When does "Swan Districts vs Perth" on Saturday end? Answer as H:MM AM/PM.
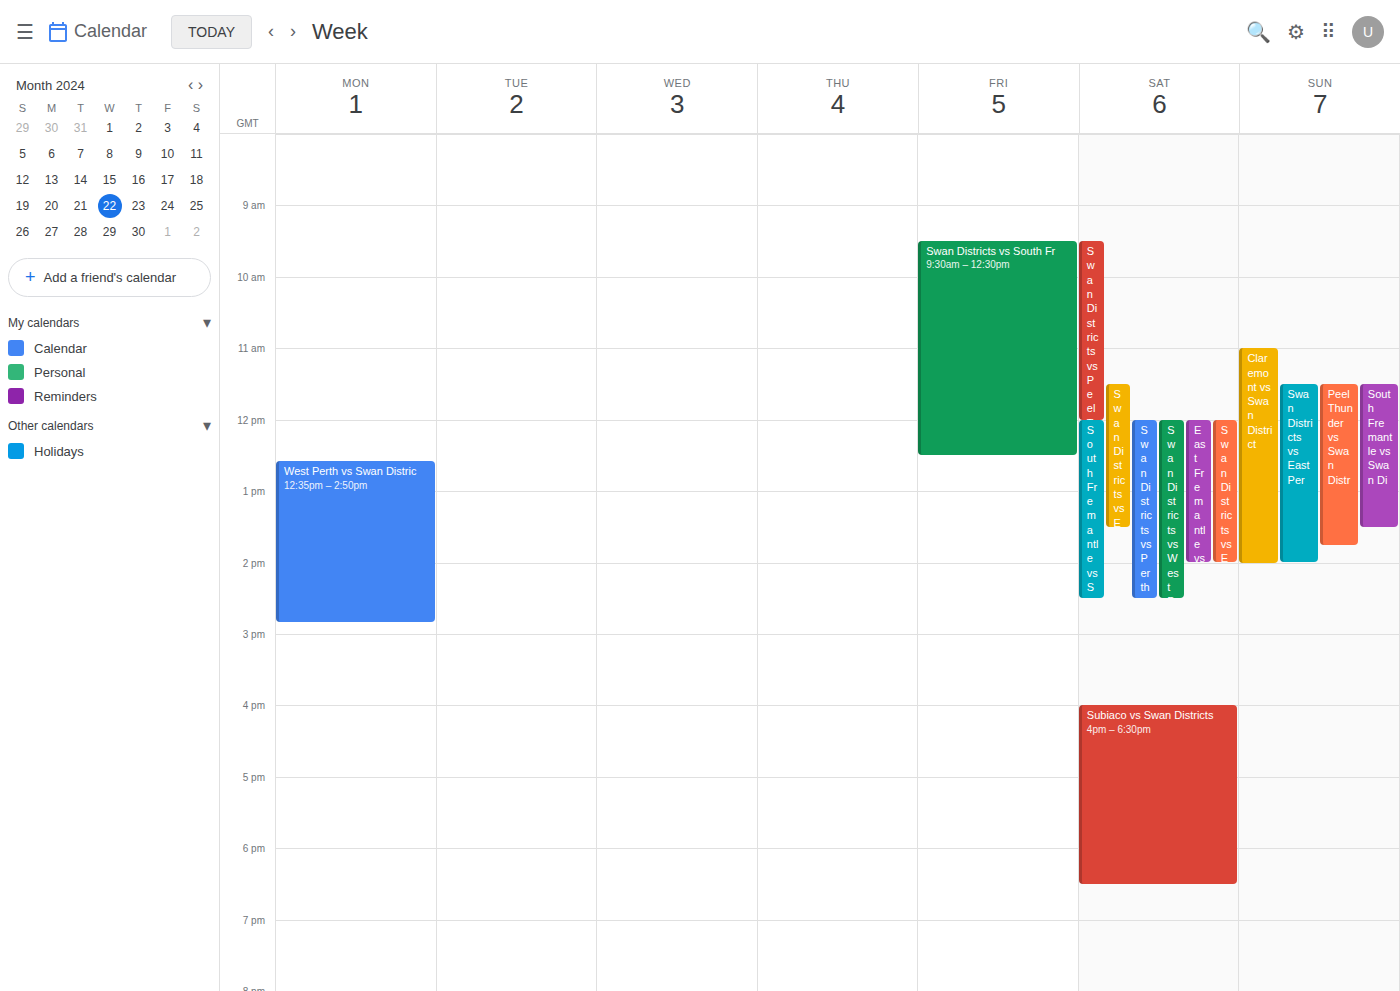
2:30 PM